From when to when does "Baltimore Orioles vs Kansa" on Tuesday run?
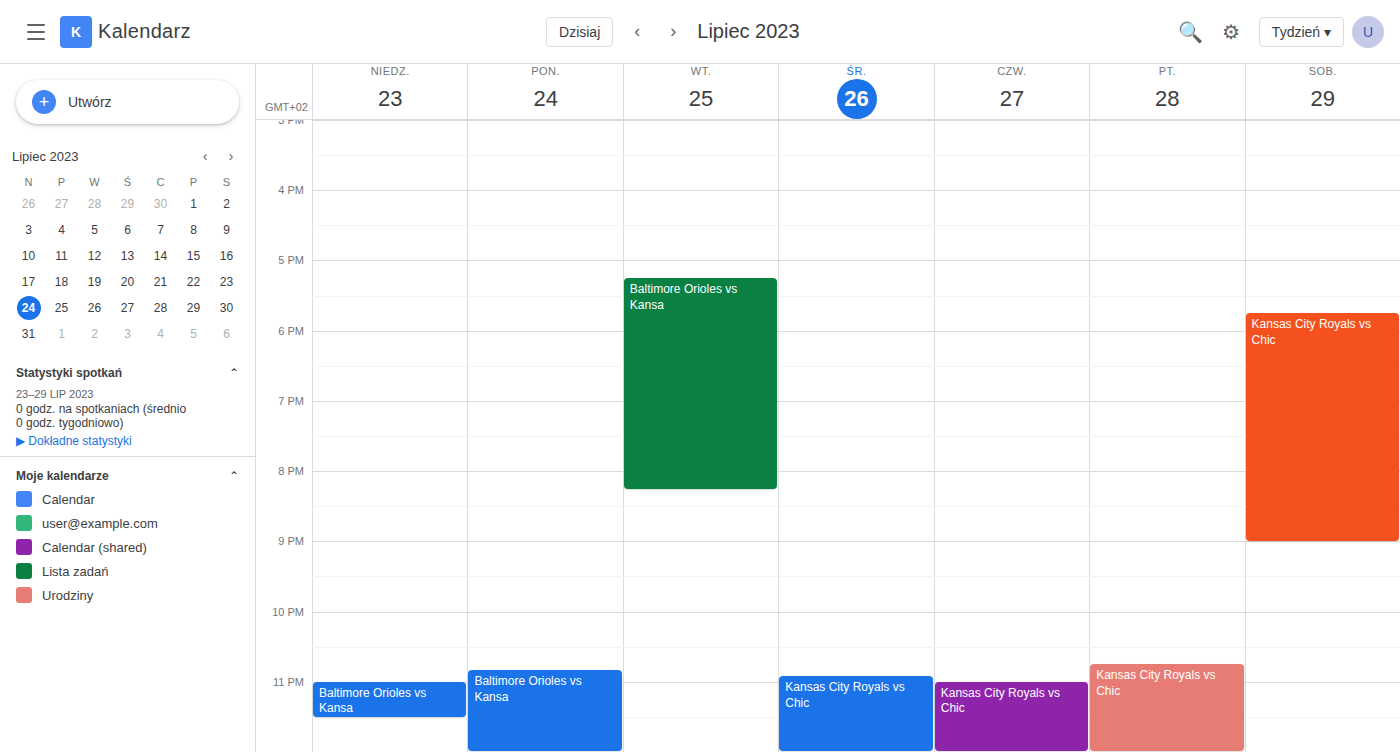
5:15 PM to 8:15 PM